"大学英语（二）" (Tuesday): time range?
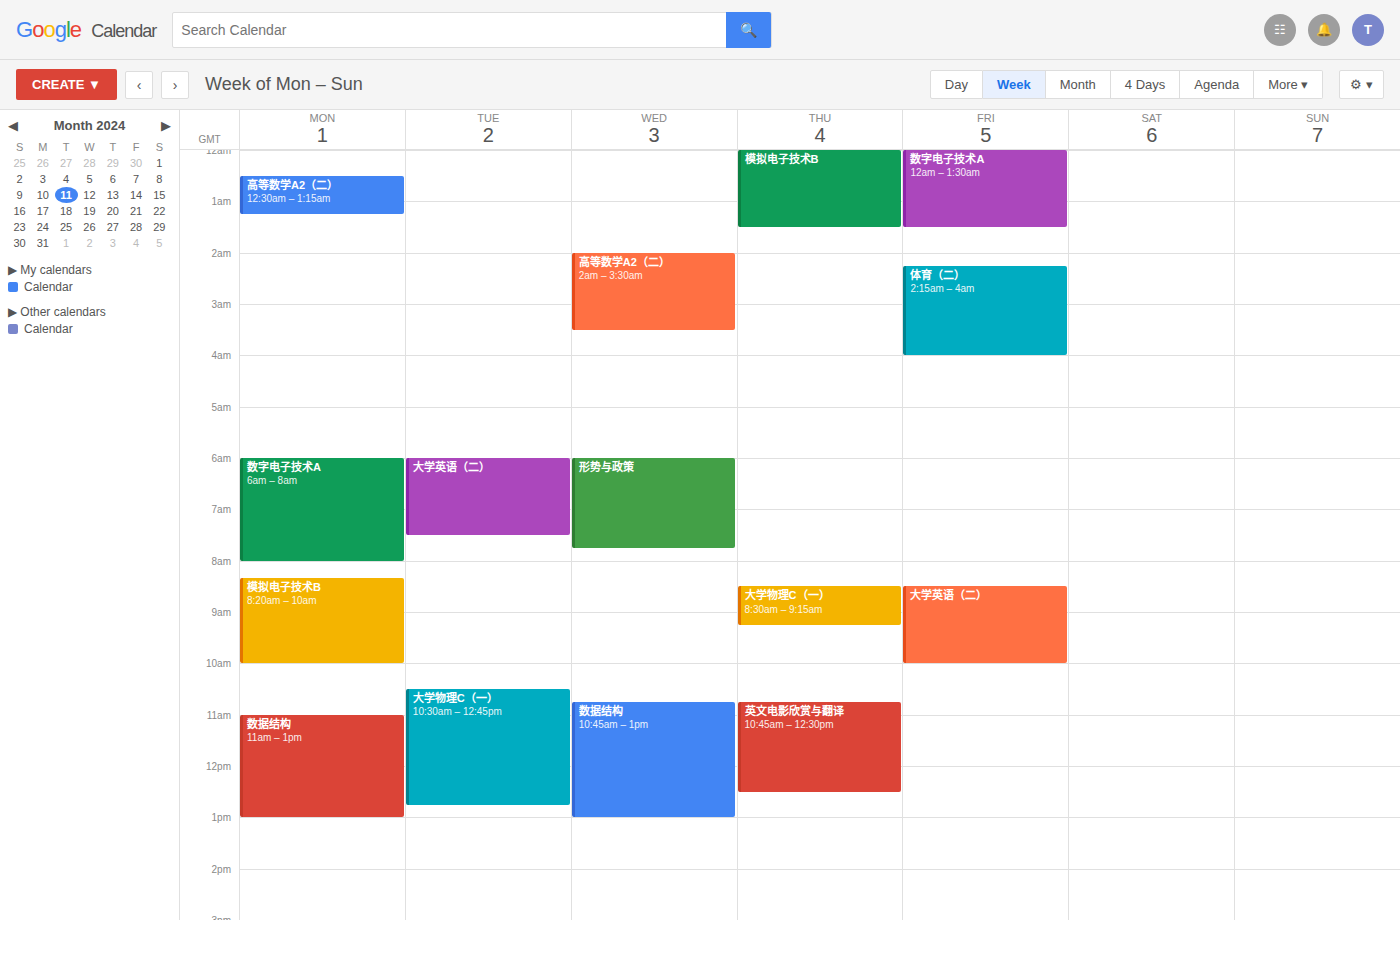
6:00 AM to 7:30 AM